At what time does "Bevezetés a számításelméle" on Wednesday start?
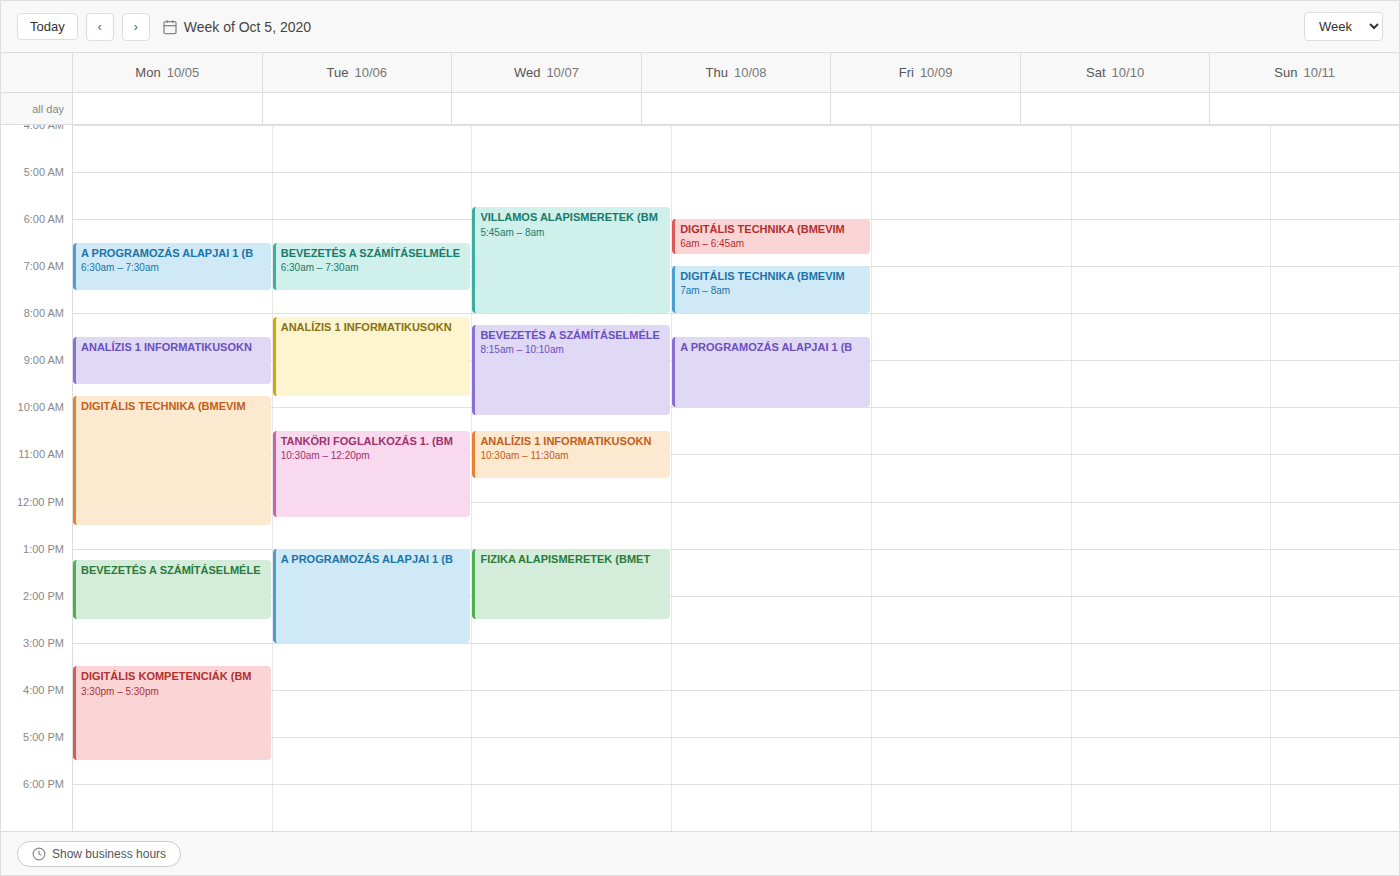
8:15 AM